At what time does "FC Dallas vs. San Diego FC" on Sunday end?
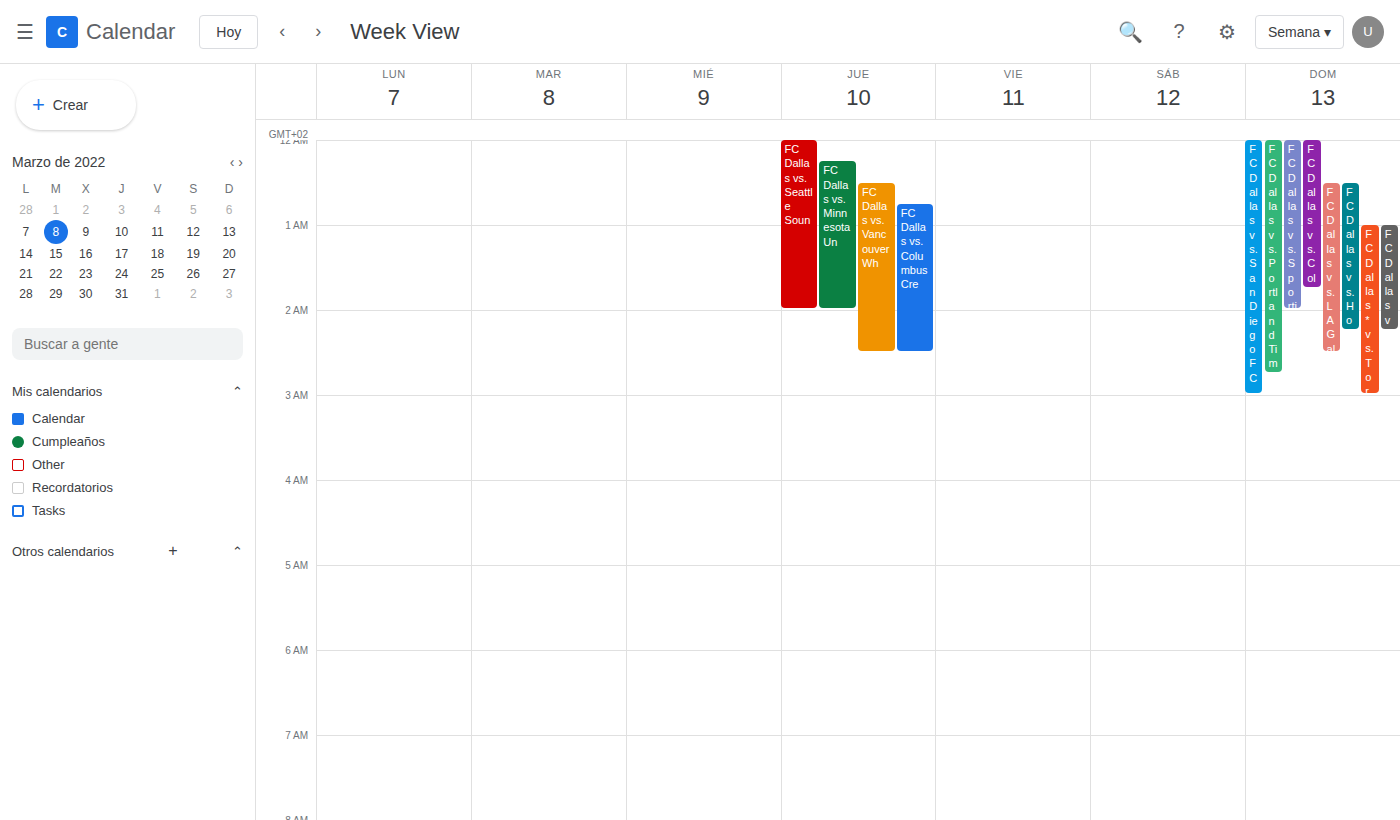
3:00 AM